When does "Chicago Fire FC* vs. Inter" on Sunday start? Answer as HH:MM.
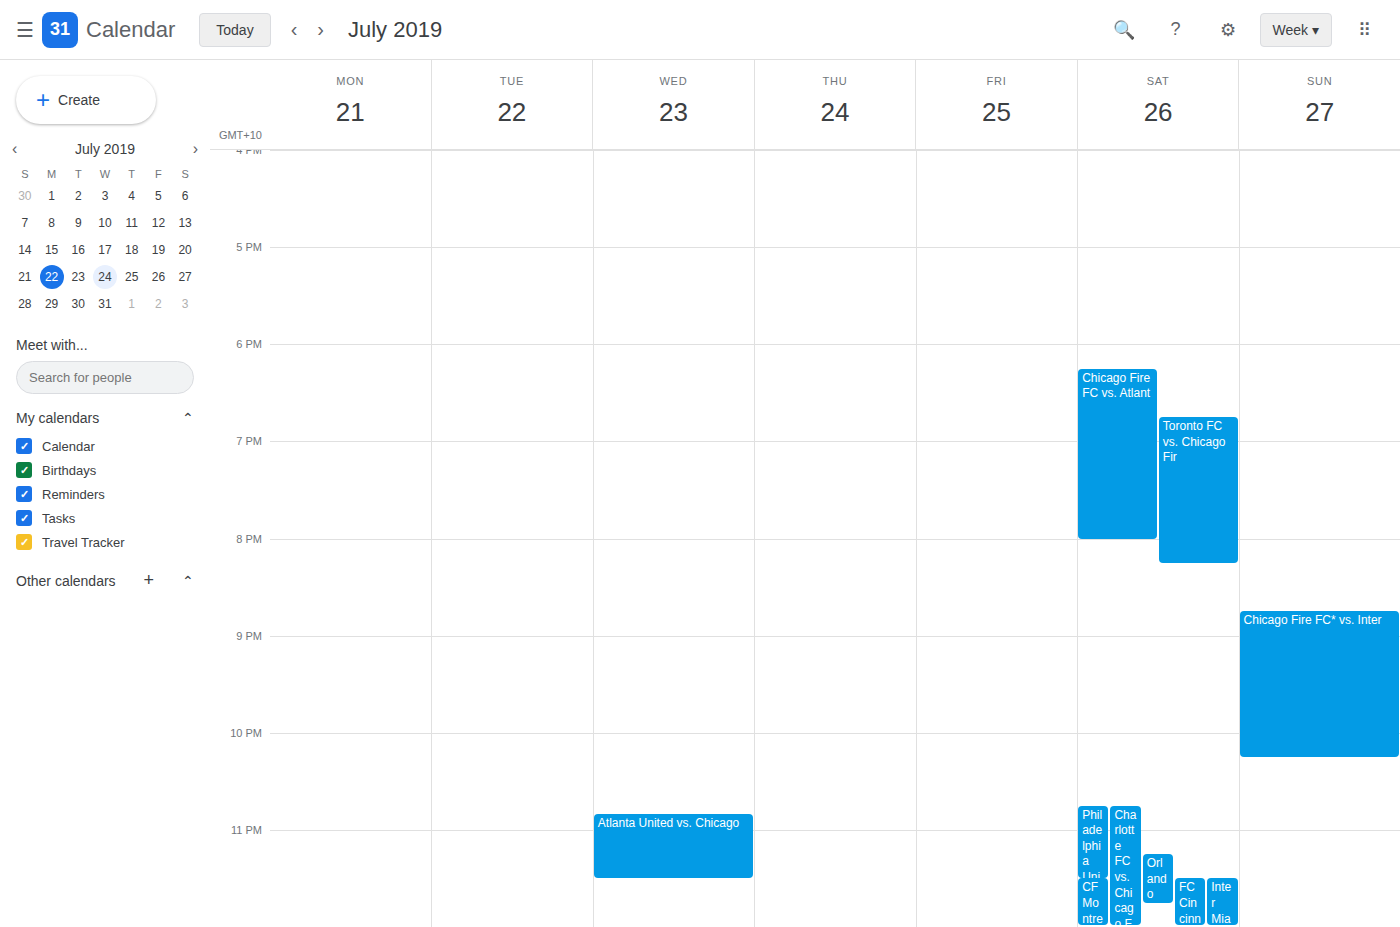
20:45